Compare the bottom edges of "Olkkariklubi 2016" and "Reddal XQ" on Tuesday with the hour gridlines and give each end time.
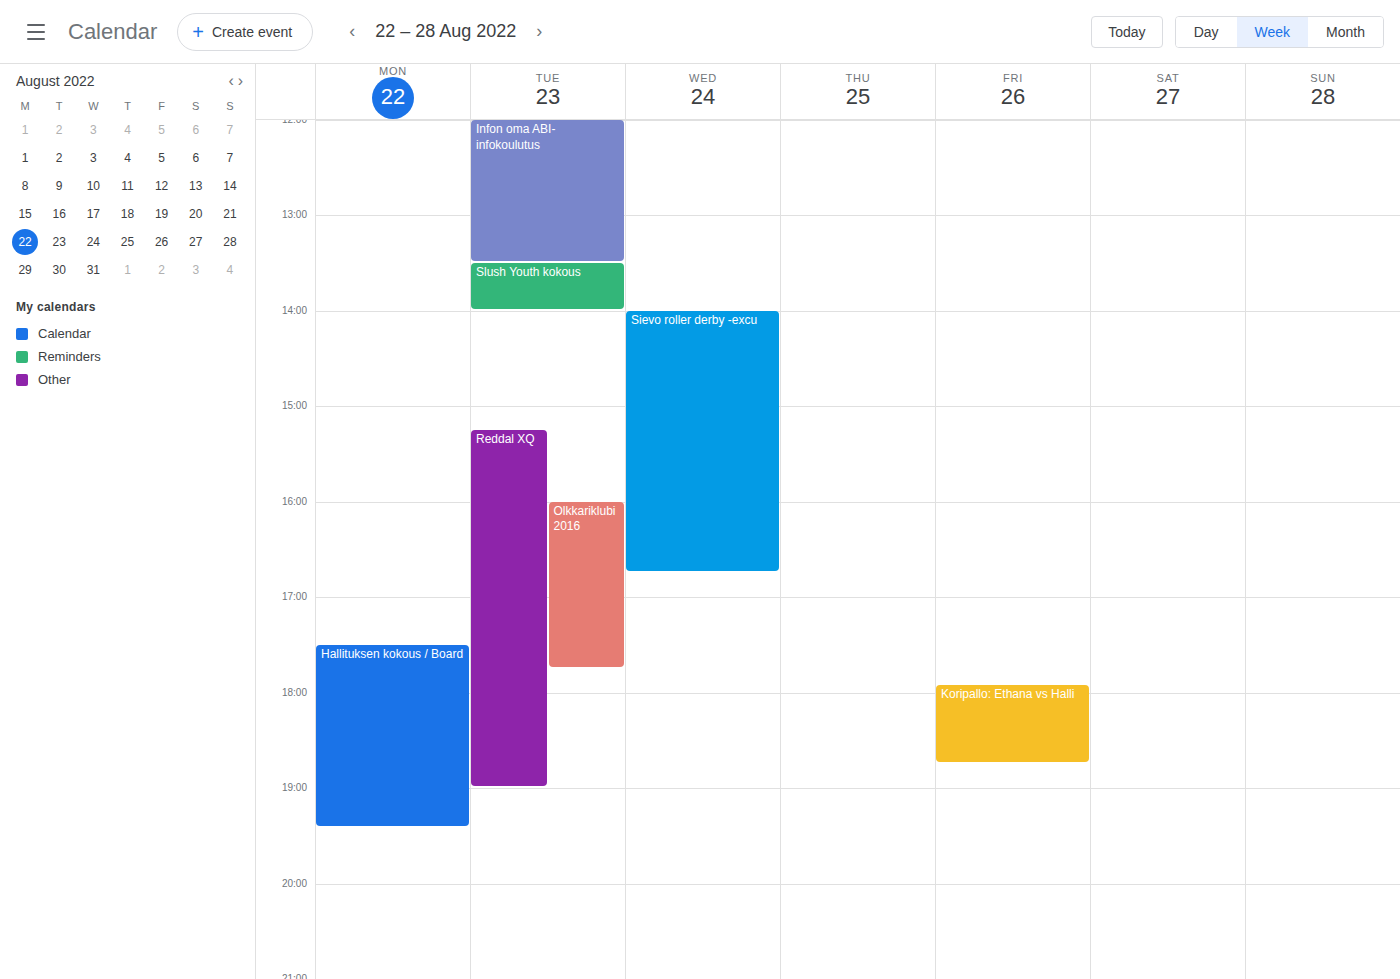
"Olkkariklubi 2016": 5:45 PM, neither: three quarters of the way from the 5 PM line to the 6 PM line. "Reddal XQ": 7:00 PM, exactly on the 7 PM line.